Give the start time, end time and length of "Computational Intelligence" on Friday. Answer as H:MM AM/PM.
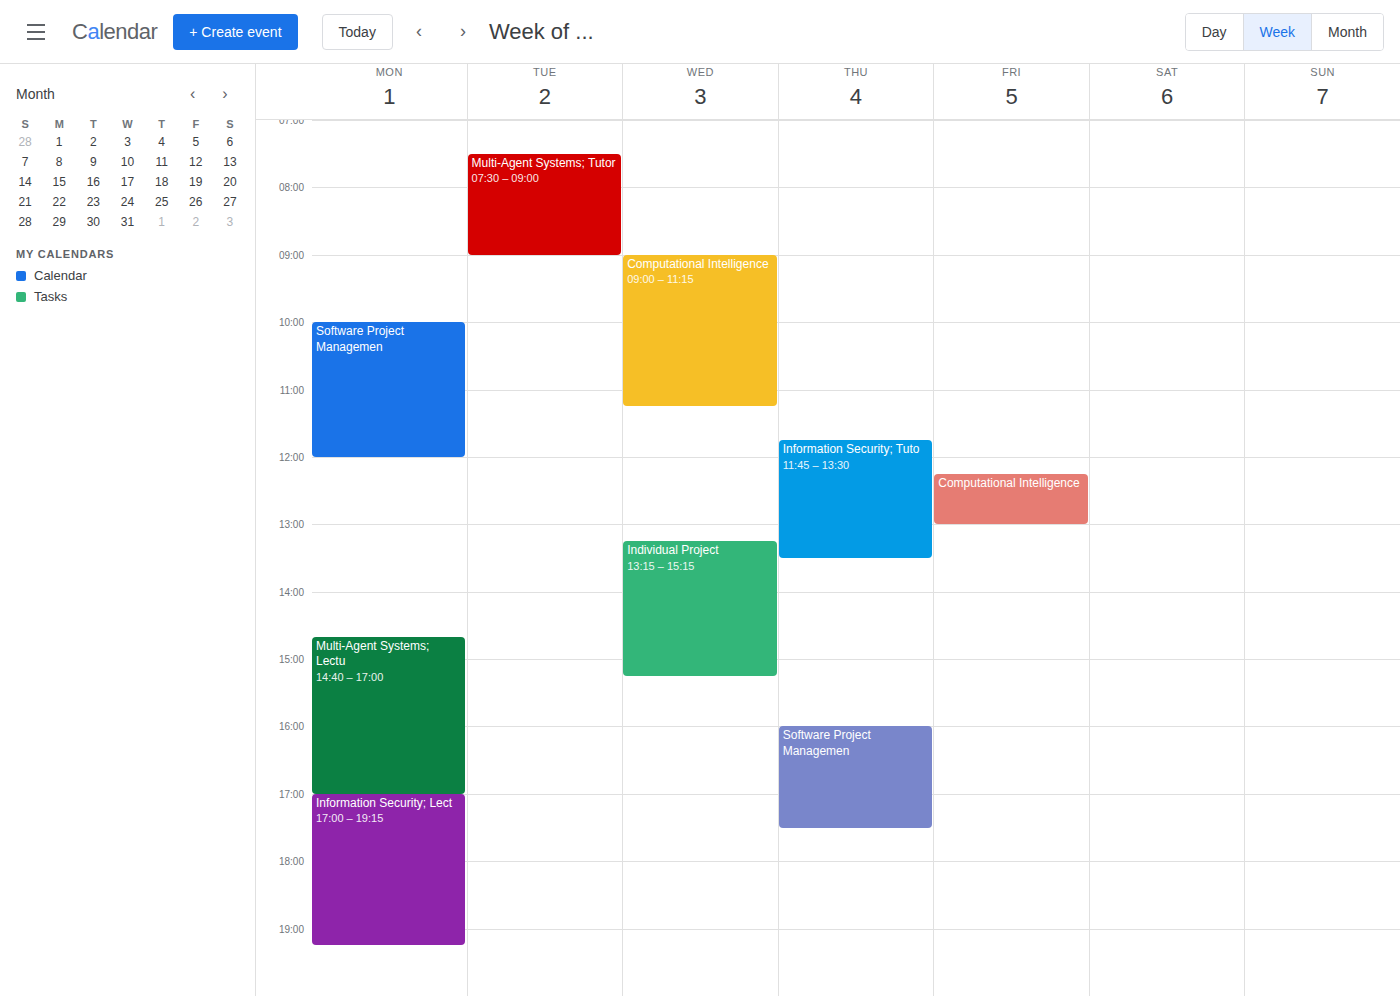
12:15 PM to 1:00 PM, 45 minutes